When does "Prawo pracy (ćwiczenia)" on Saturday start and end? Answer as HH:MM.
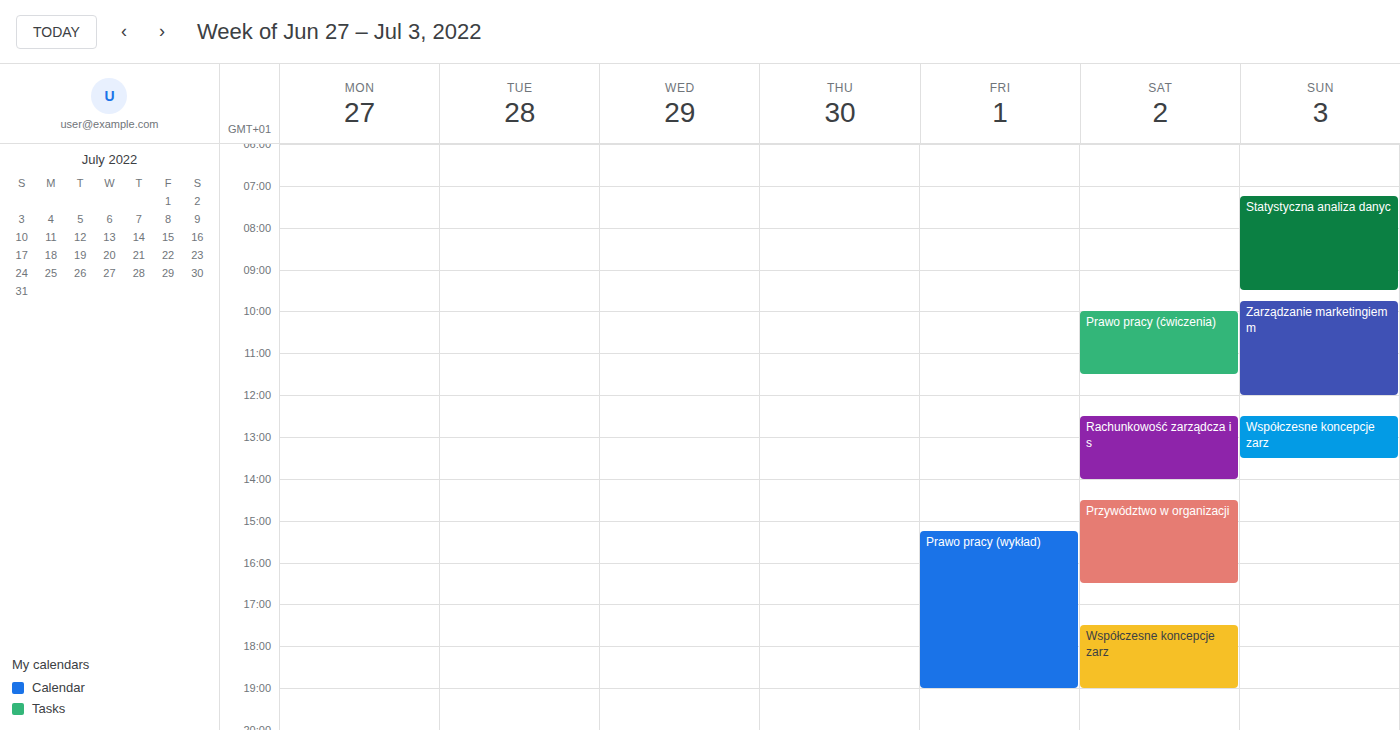
10:00 to 11:30